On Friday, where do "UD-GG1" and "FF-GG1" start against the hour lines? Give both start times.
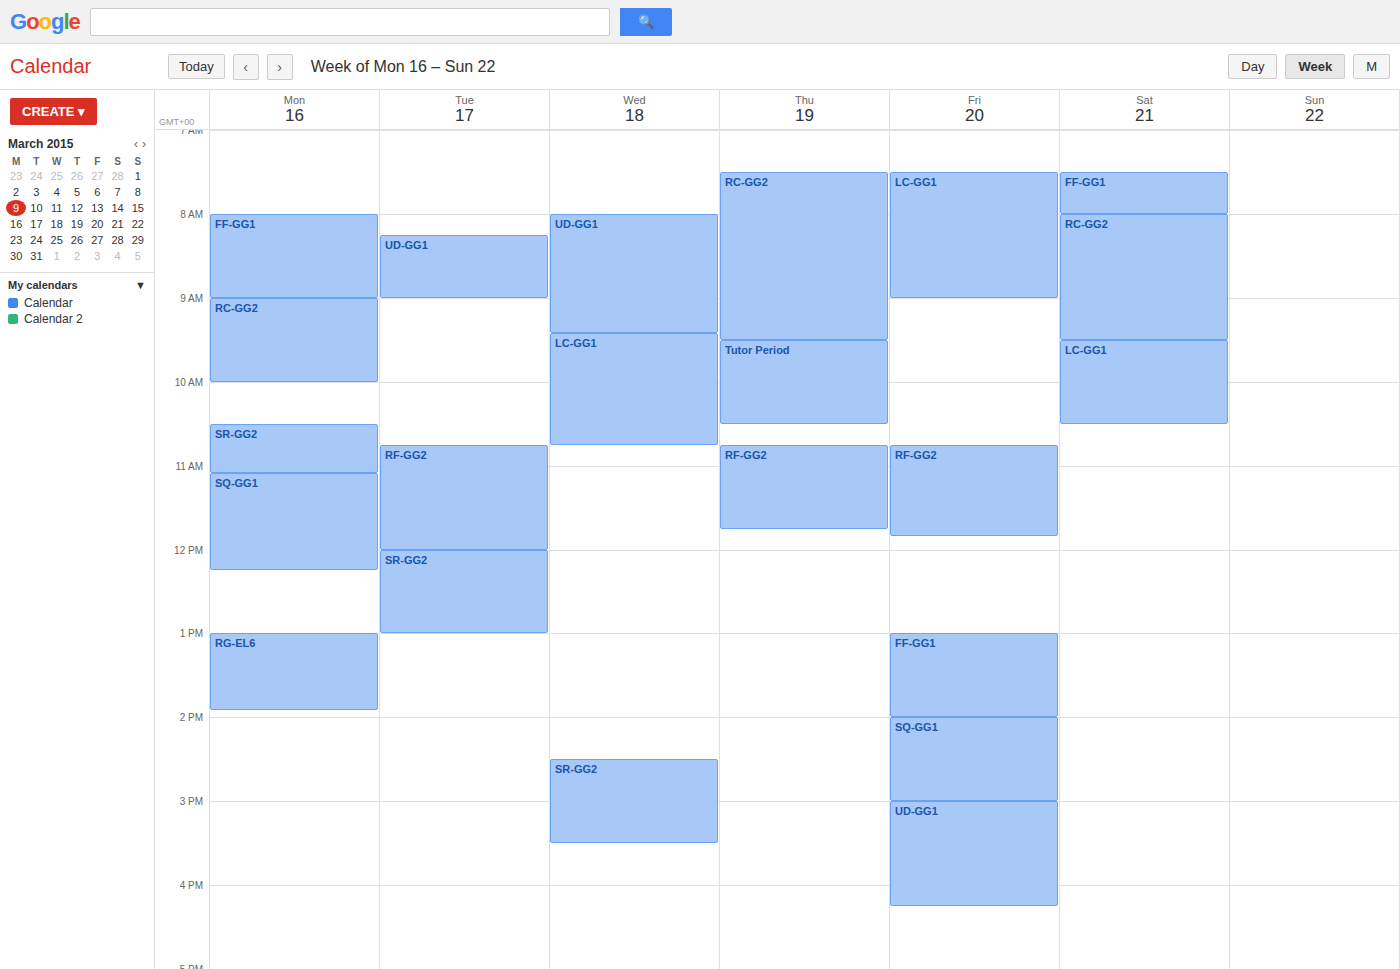
"UD-GG1": 3:00 PM, exactly on the 3 PM line. "FF-GG1": 1:00 PM, exactly on the 1 PM line.